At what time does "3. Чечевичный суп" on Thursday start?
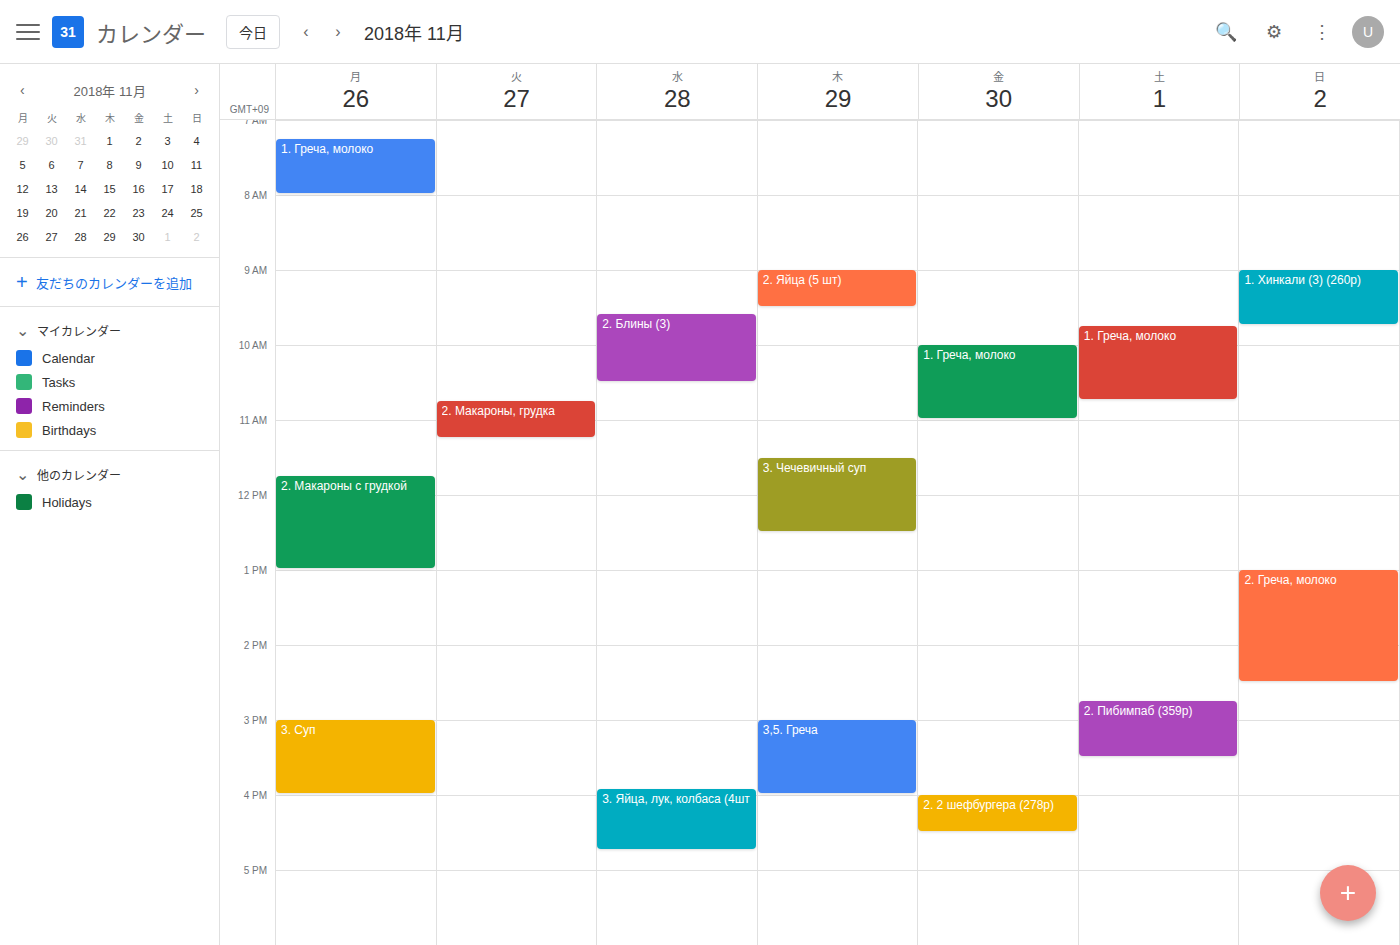
11:30 AM